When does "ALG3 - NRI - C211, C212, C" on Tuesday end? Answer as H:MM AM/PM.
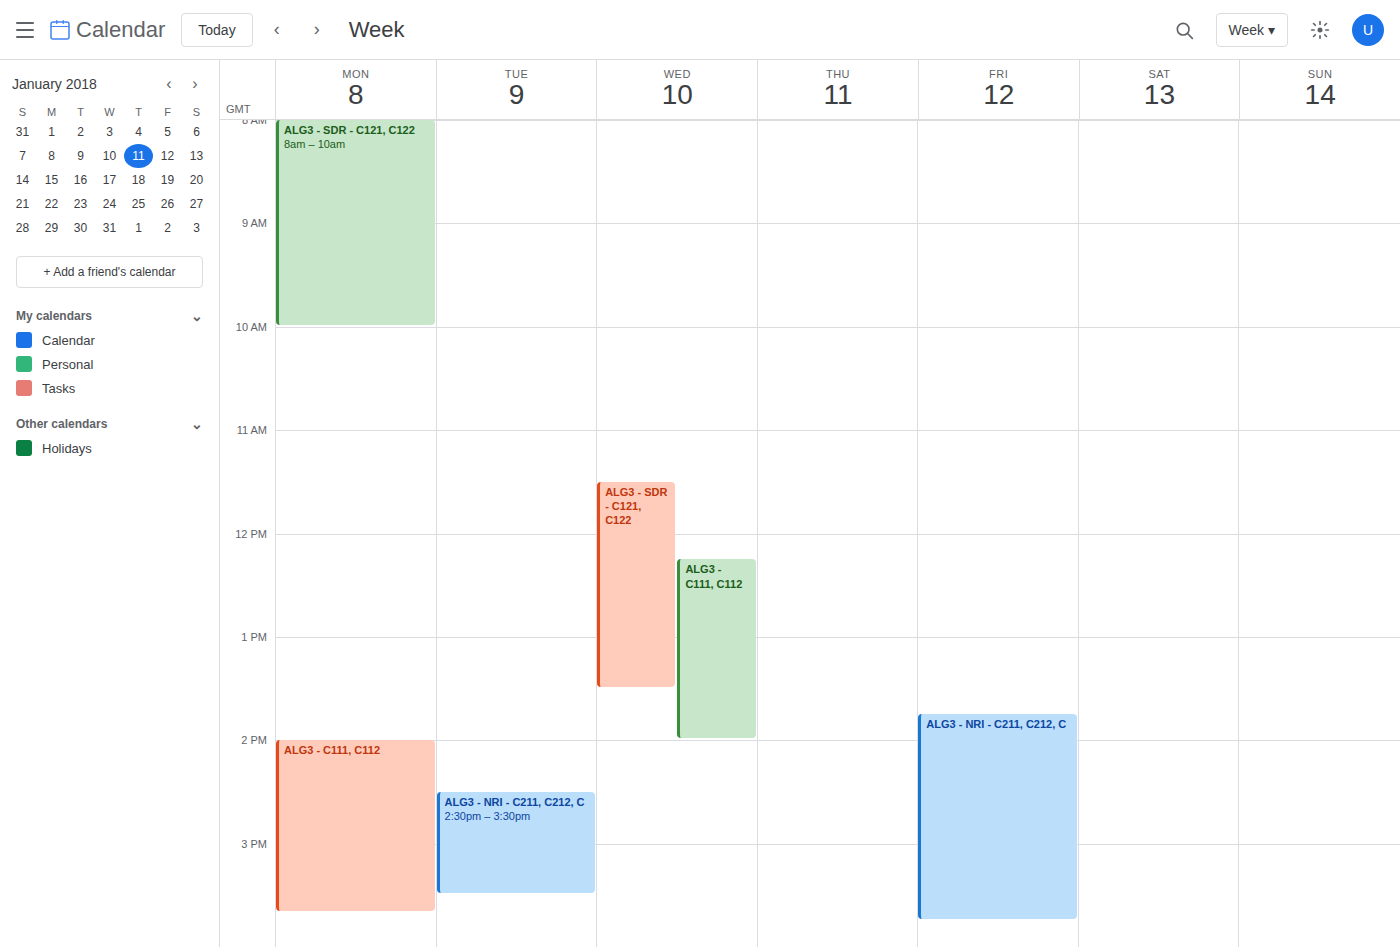
3:30 PM